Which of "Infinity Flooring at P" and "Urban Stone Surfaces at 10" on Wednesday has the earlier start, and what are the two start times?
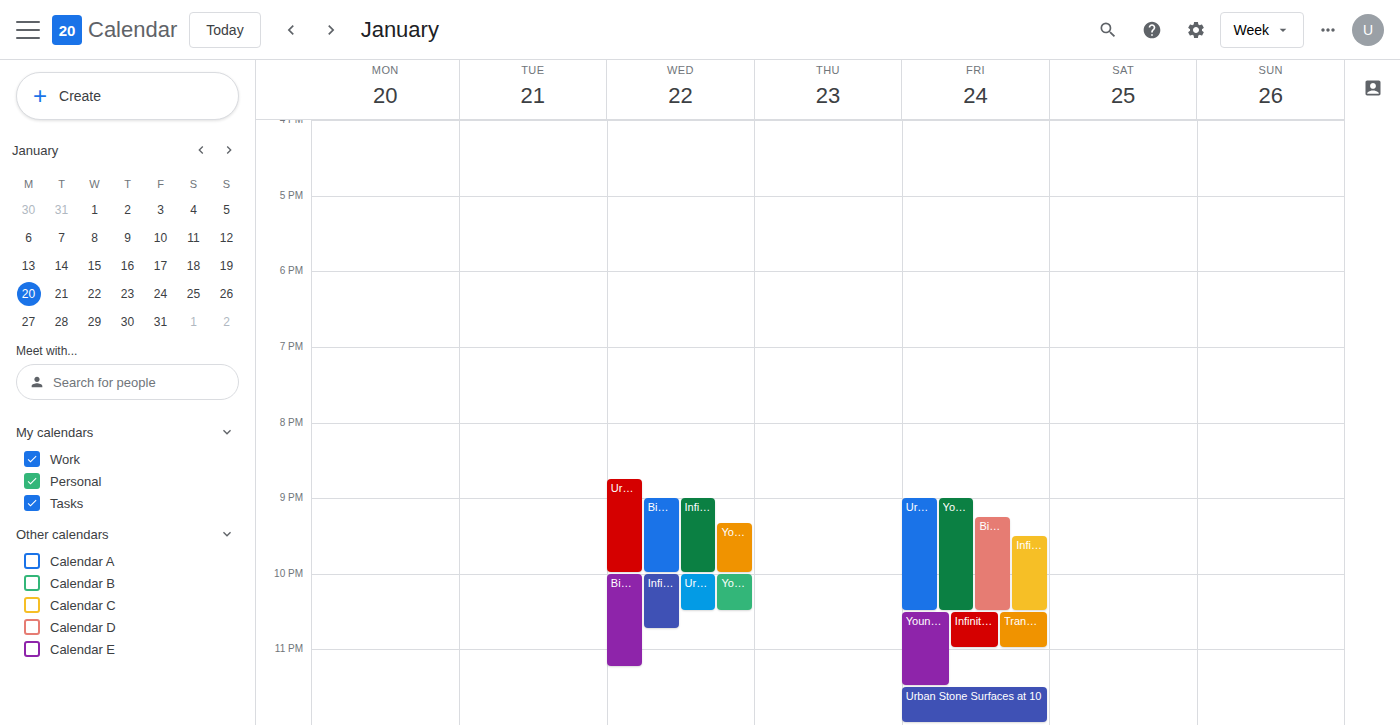
"Infinity Flooring at P" 9:00 PM; "Urban Stone Surfaces at 10" 10:00 PM.